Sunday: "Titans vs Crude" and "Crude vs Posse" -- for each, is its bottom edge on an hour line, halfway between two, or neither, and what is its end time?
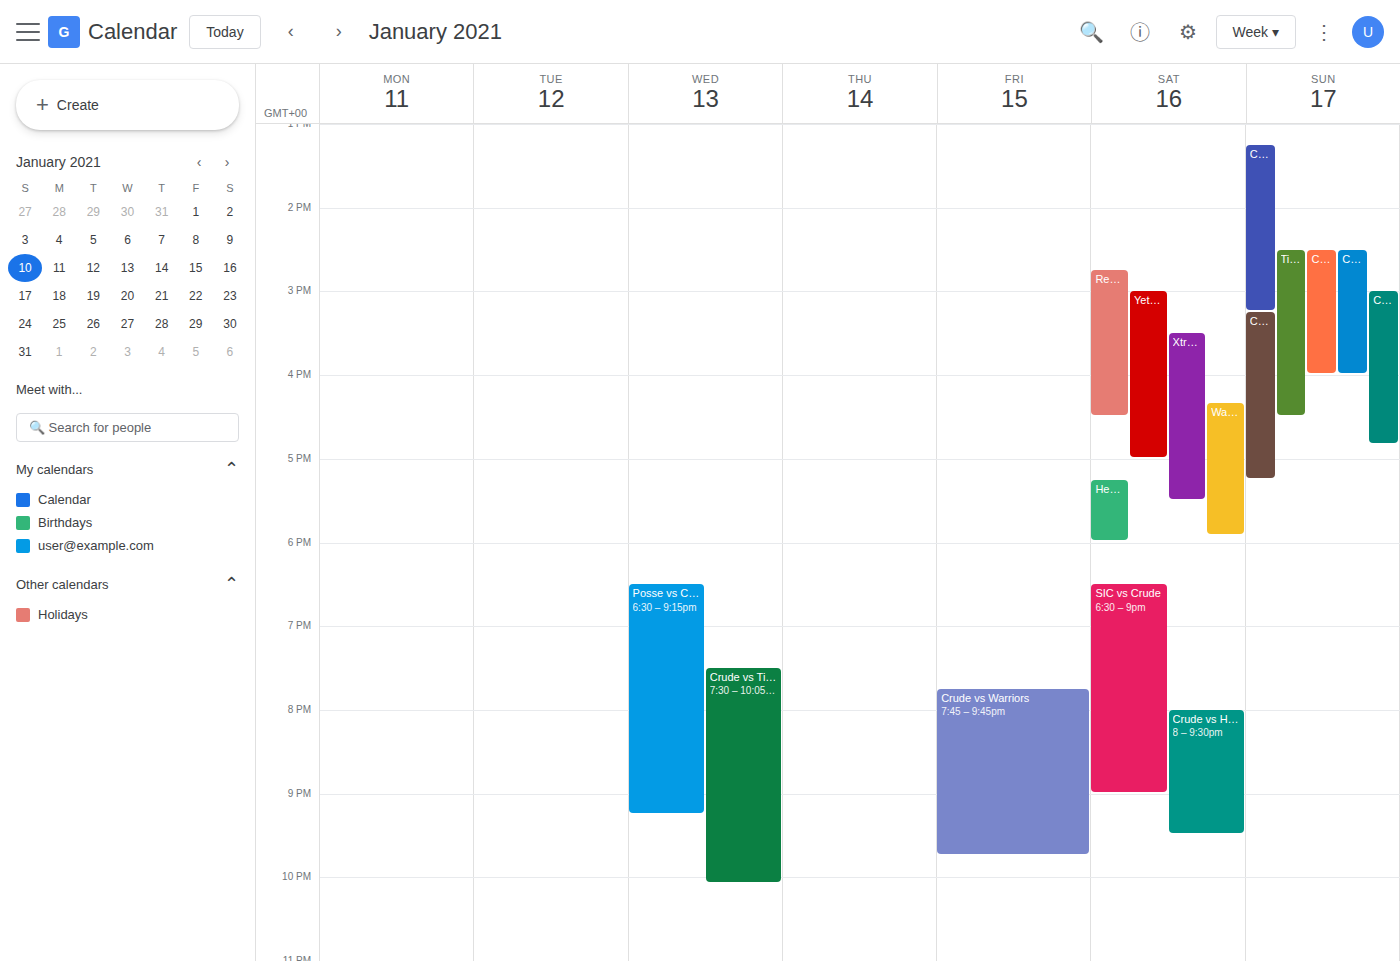
"Titans vs Crude": 4:30 PM, halfway between the 4 PM and 5 PM lines. "Crude vs Posse": 4:00 PM, exactly on the 4 PM line.